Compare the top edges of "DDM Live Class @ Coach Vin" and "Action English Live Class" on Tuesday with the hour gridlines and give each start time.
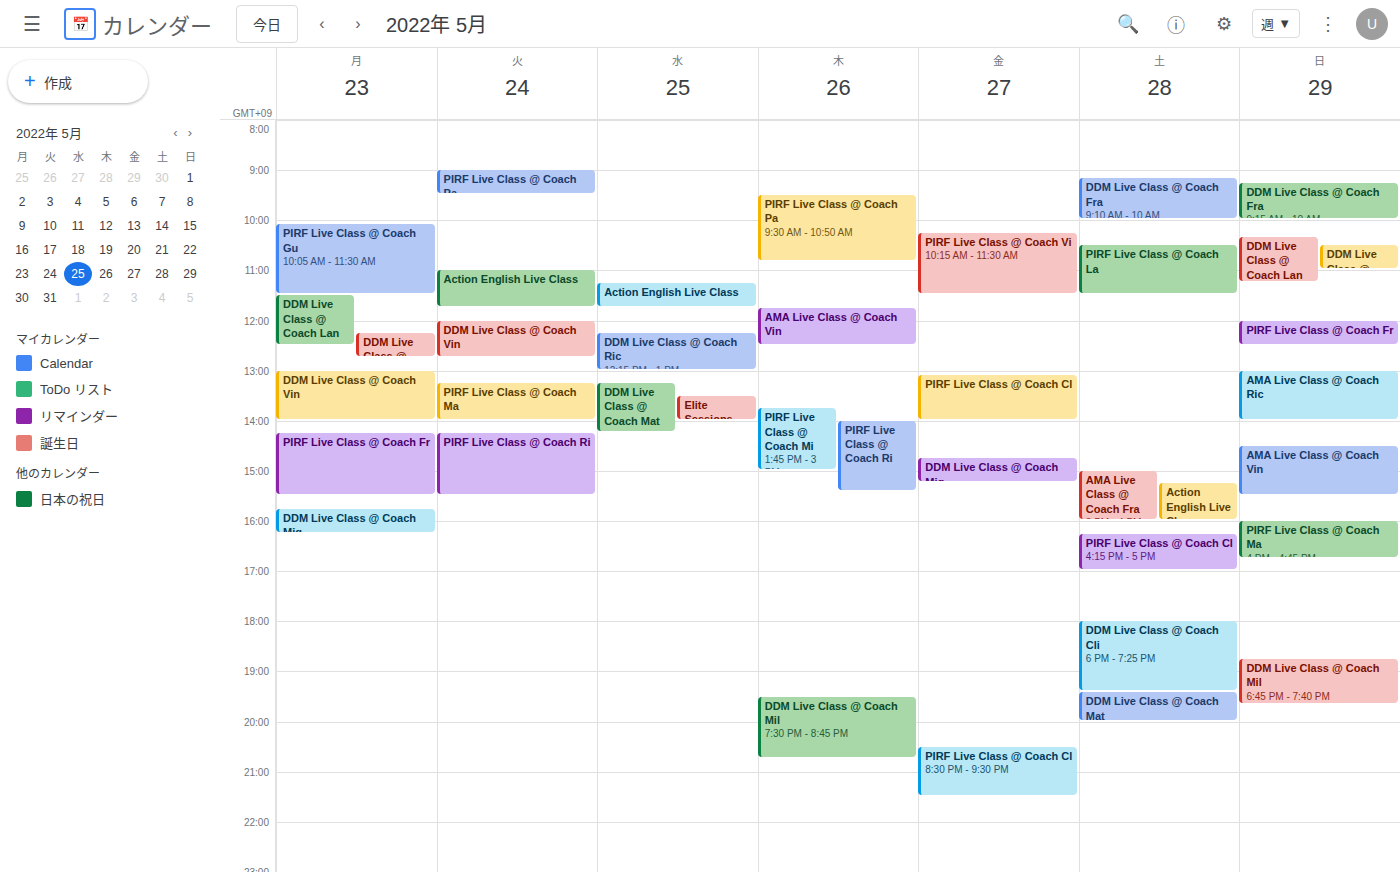
"DDM Live Class @ Coach Vin": 12:00, exactly on the 12:00 line. "Action English Live Class": 11:00, exactly on the 11:00 line.